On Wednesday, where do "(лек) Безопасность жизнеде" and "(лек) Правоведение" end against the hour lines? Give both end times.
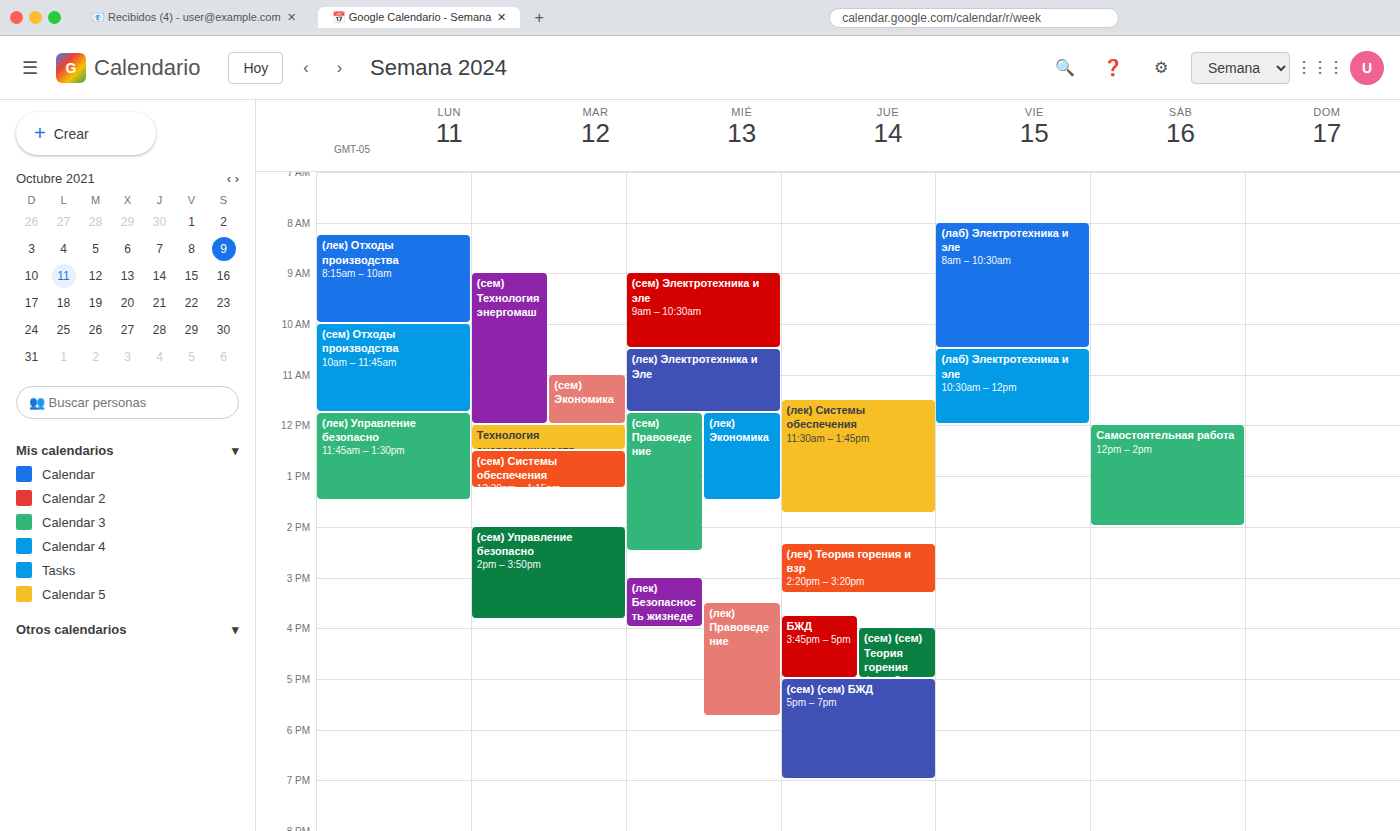
"(лек) Безопасность жизнеде": 4:00 PM, exactly on the 4 PM line. "(лек) Правоведение": 5:45 PM, neither: three quarters of the way from the 5 PM line to the 6 PM line.